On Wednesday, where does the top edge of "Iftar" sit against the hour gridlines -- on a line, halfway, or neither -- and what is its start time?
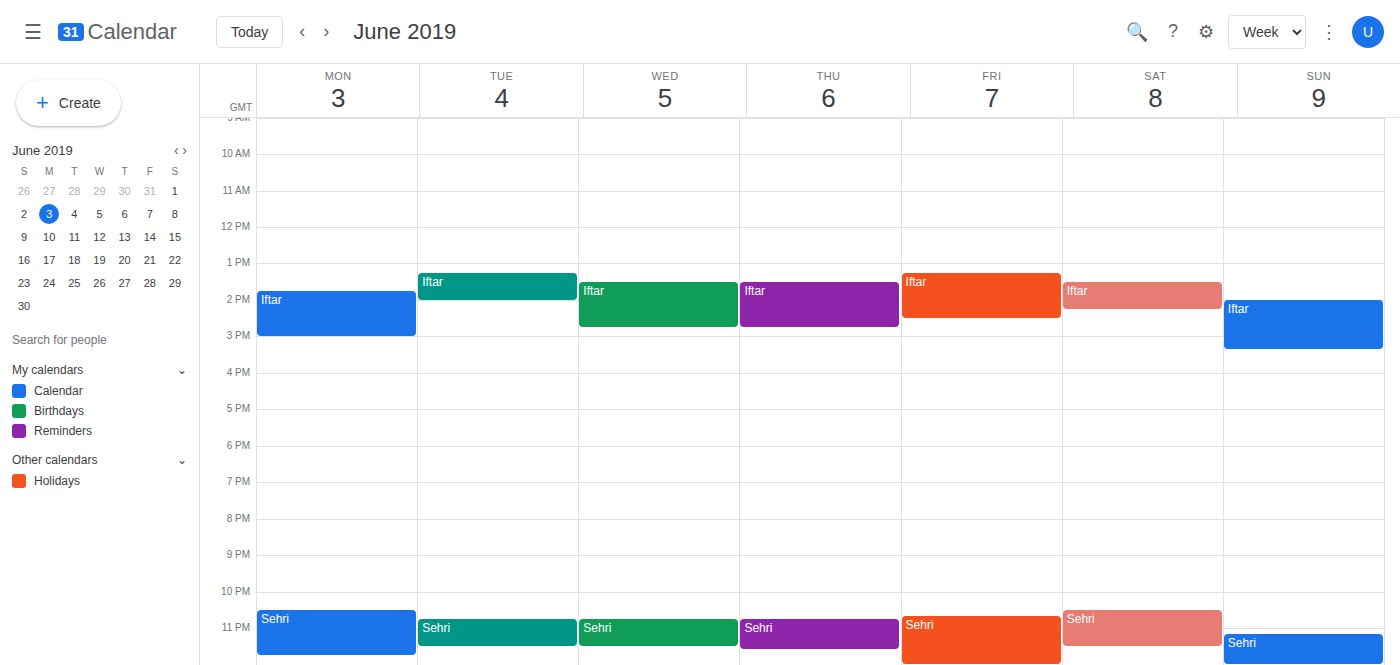
13:30 -- halfway between the 13:00 and 14:00 lines.